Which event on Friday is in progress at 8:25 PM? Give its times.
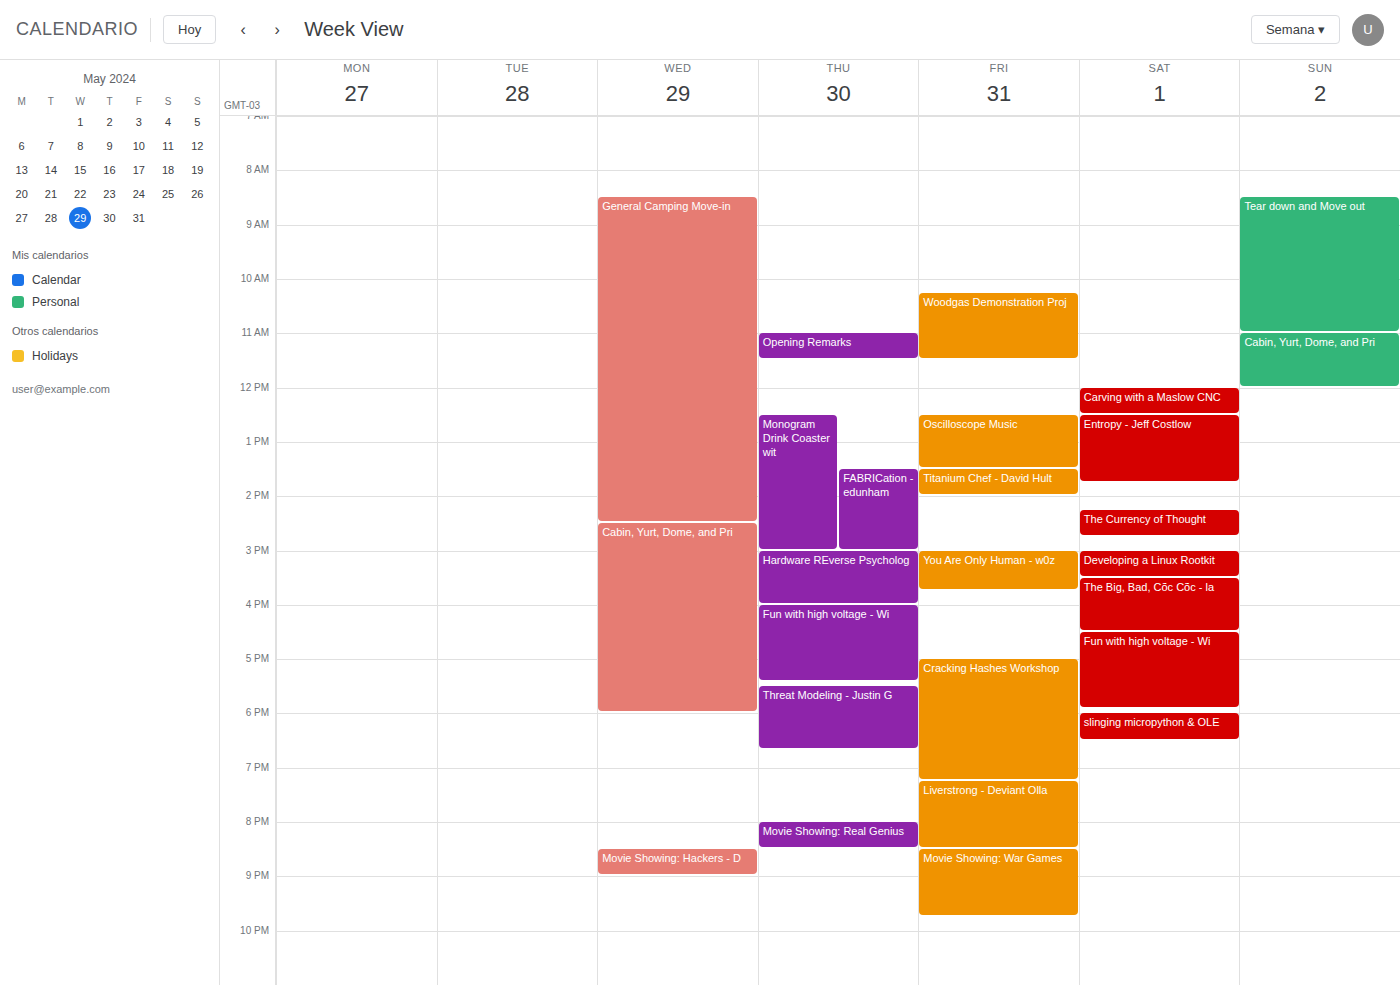
"Liverstrong - Deviant Olla", 7:15 PM to 8:30 PM